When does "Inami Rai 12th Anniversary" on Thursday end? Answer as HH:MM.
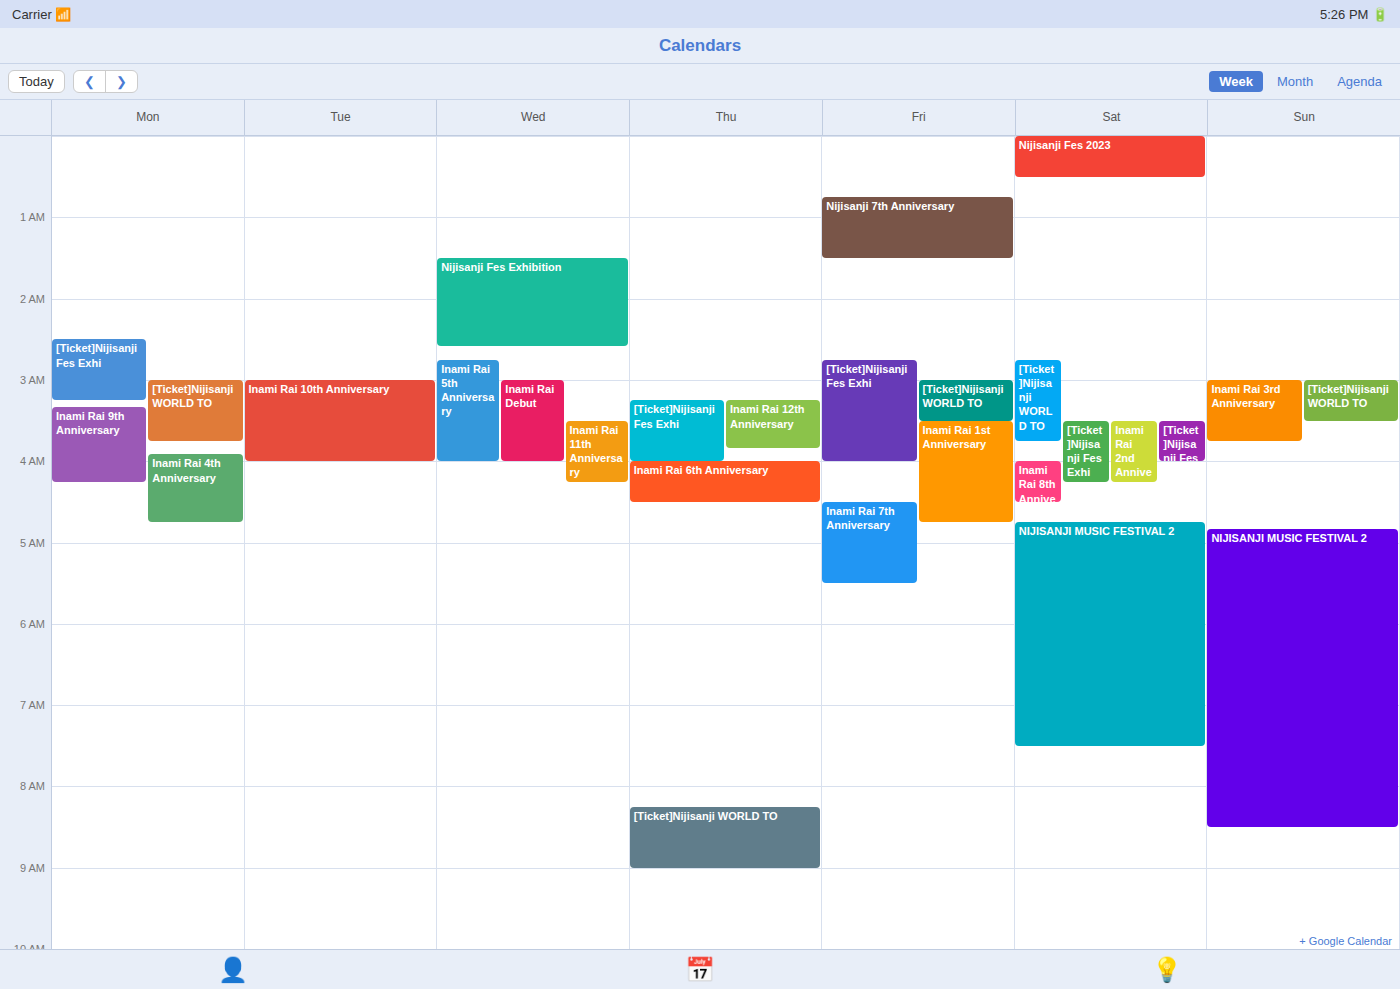
03:50